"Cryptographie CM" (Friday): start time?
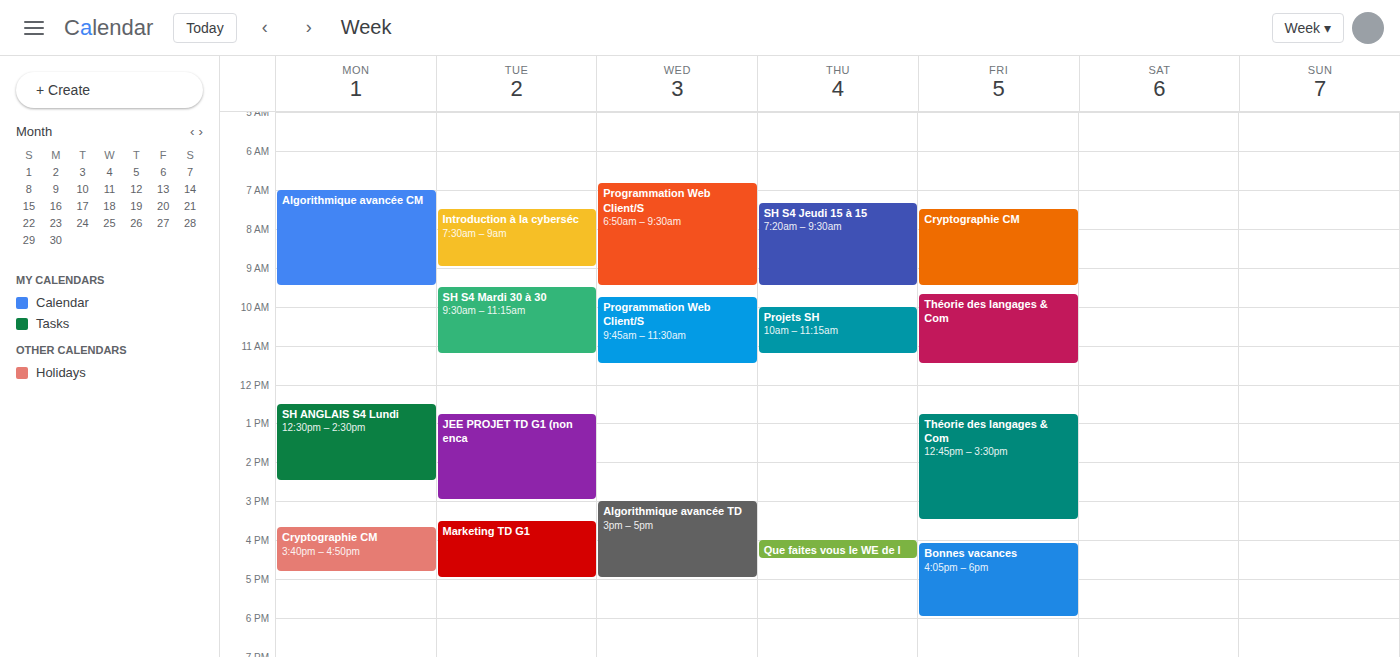
07:30